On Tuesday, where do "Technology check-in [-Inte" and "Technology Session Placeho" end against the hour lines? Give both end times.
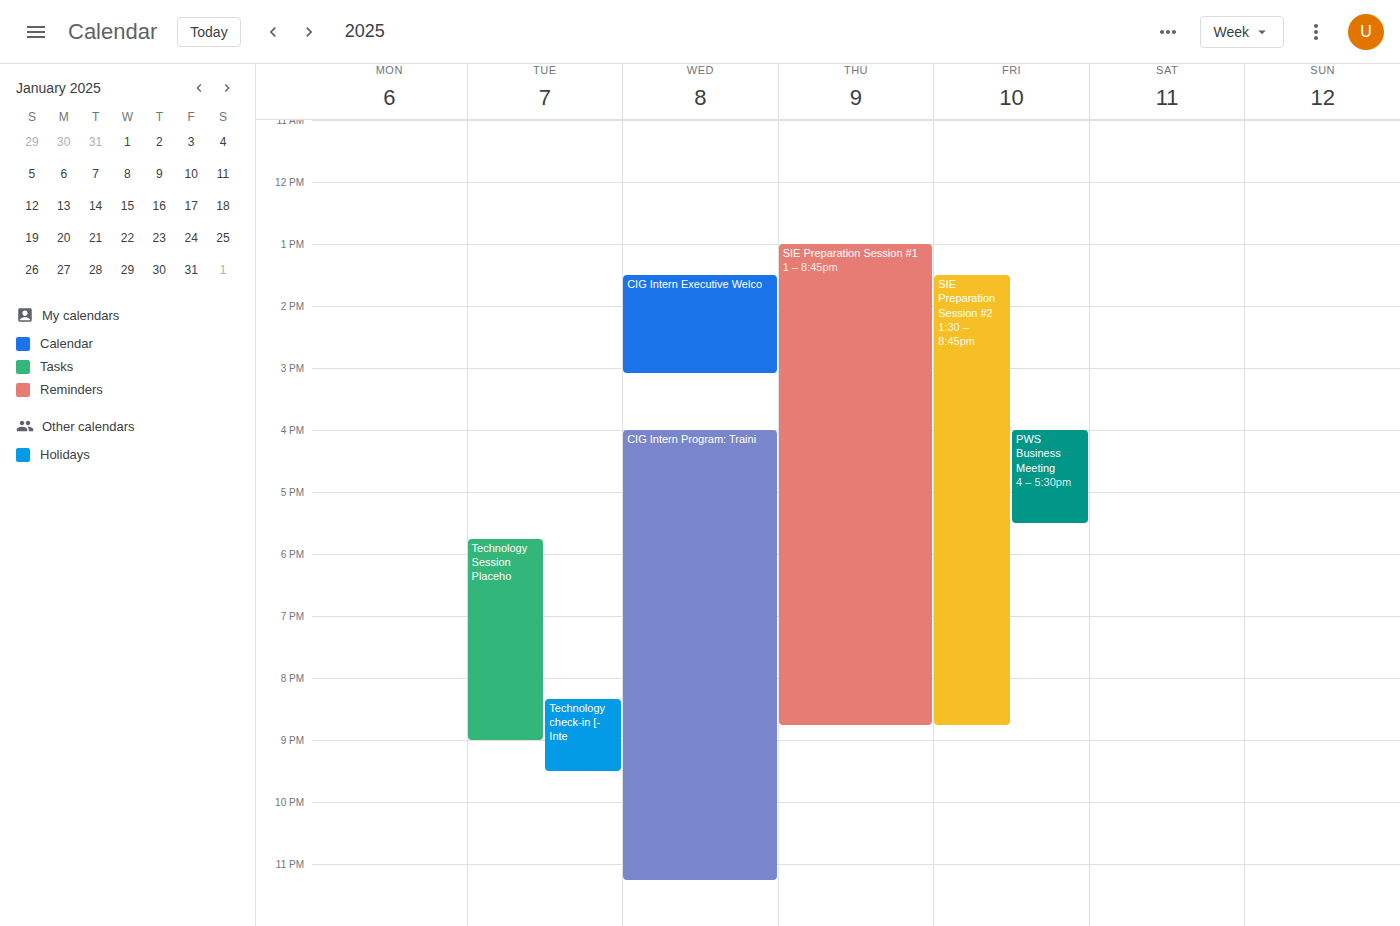
"Technology check-in [-Inte": 9:30 PM, halfway between the 9 PM and 10 PM lines. "Technology Session Placeho": 9:00 PM, exactly on the 9 PM line.